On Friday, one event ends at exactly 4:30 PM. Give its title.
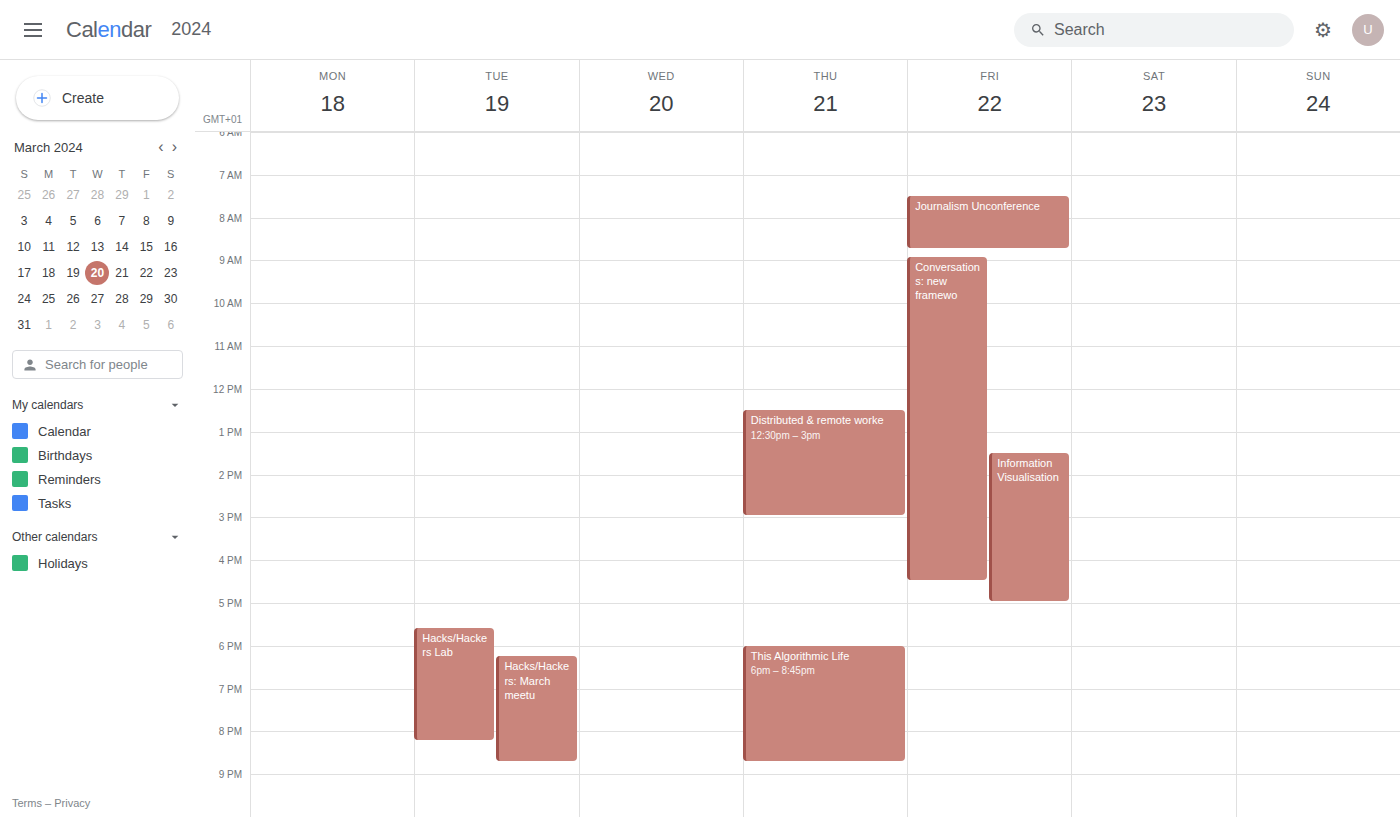
"Conversations: new framewo"